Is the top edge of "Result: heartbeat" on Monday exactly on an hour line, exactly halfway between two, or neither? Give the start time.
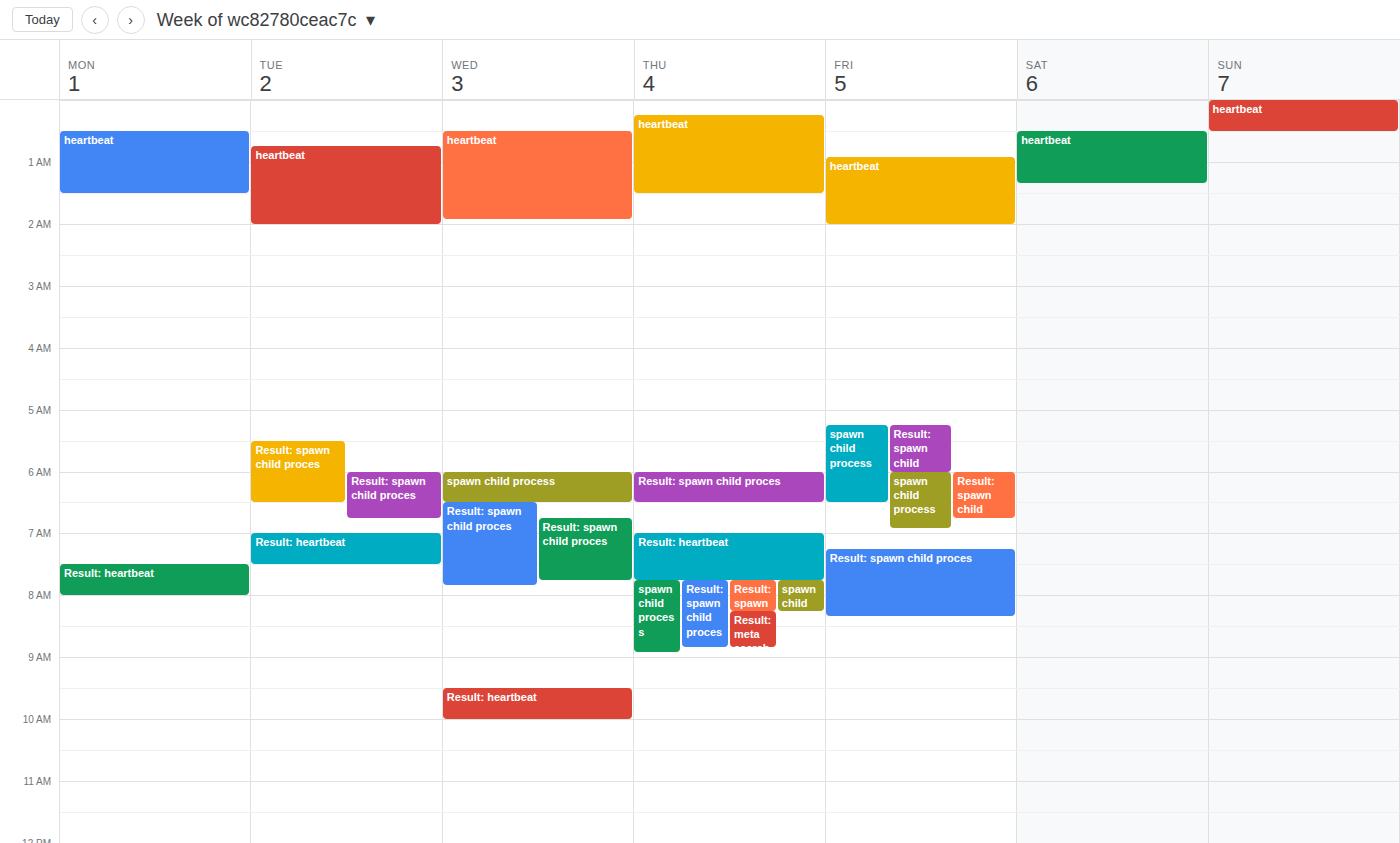
07:30 -- halfway between the 07:00 and 08:00 lines.